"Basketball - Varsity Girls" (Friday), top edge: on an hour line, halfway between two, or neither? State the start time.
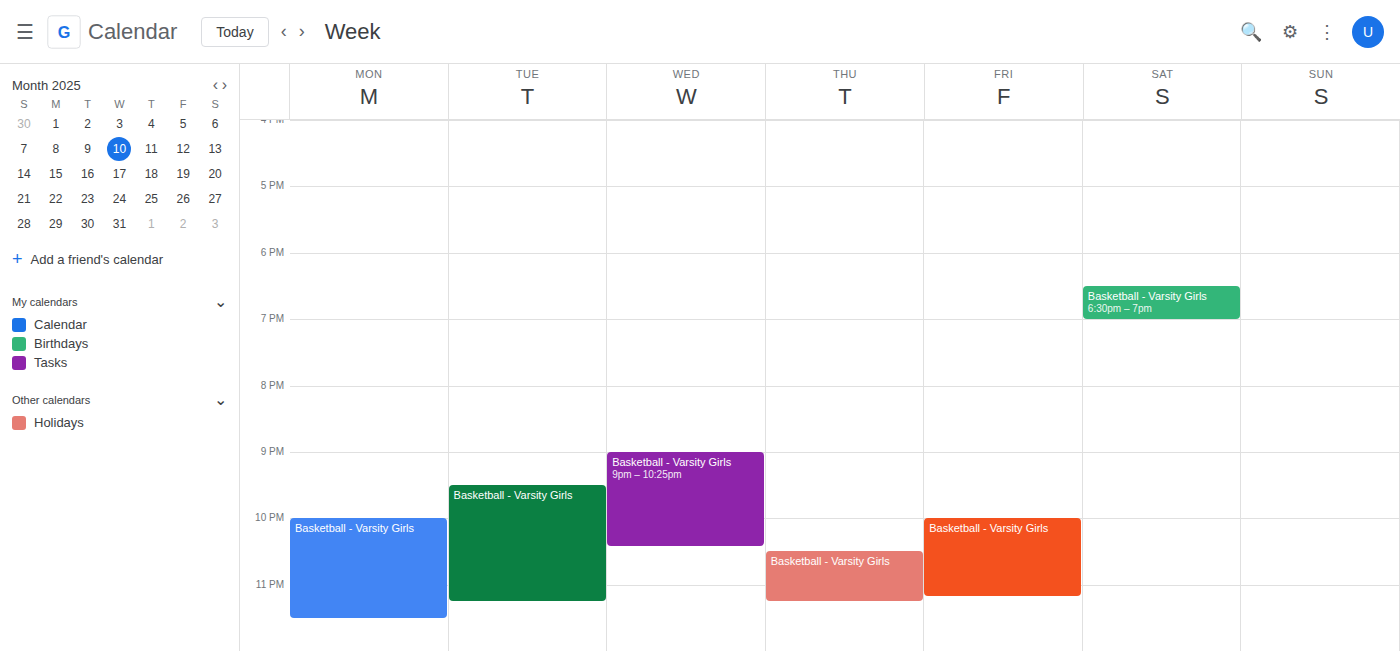
22:00 -- exactly on the 22:00 line.